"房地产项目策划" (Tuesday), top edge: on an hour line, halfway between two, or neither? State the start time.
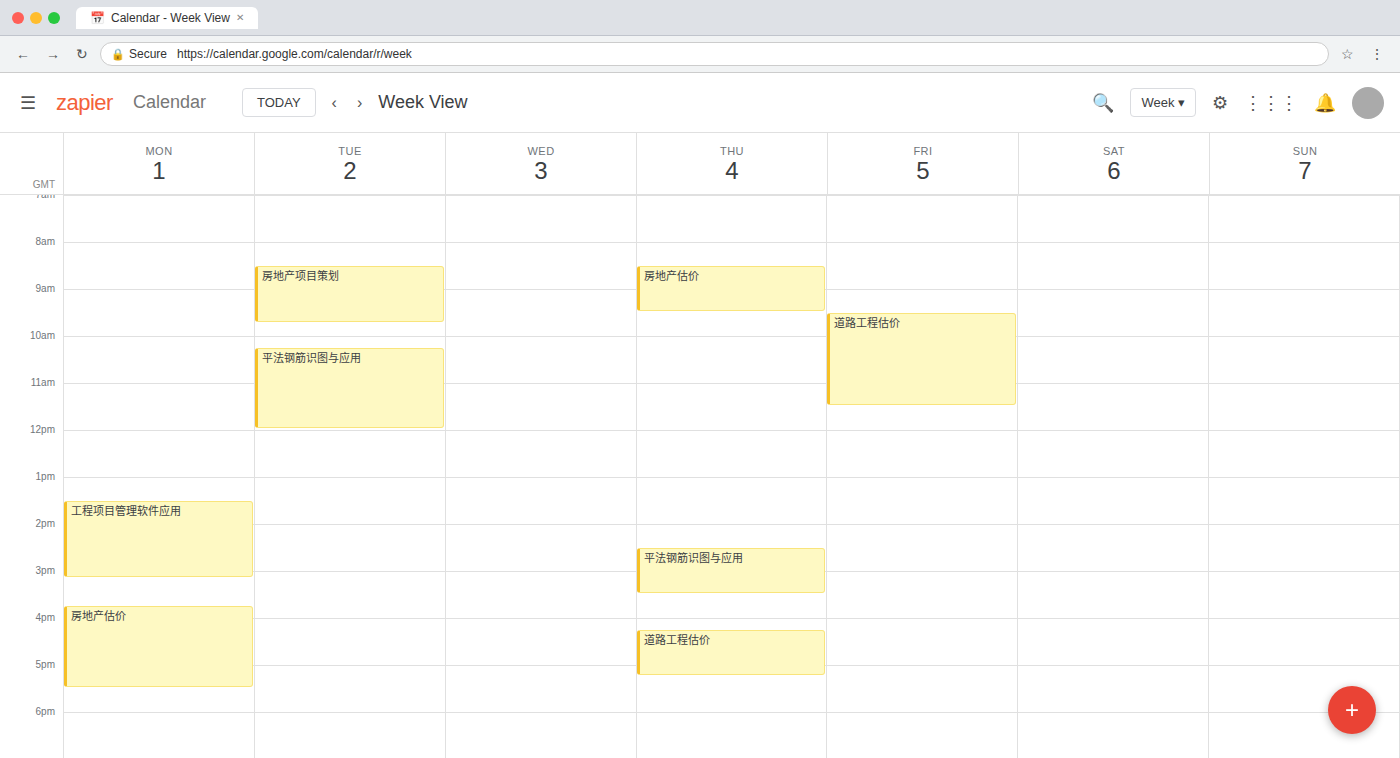
8:30 AM -- halfway between the 8 AM and 9 AM lines.